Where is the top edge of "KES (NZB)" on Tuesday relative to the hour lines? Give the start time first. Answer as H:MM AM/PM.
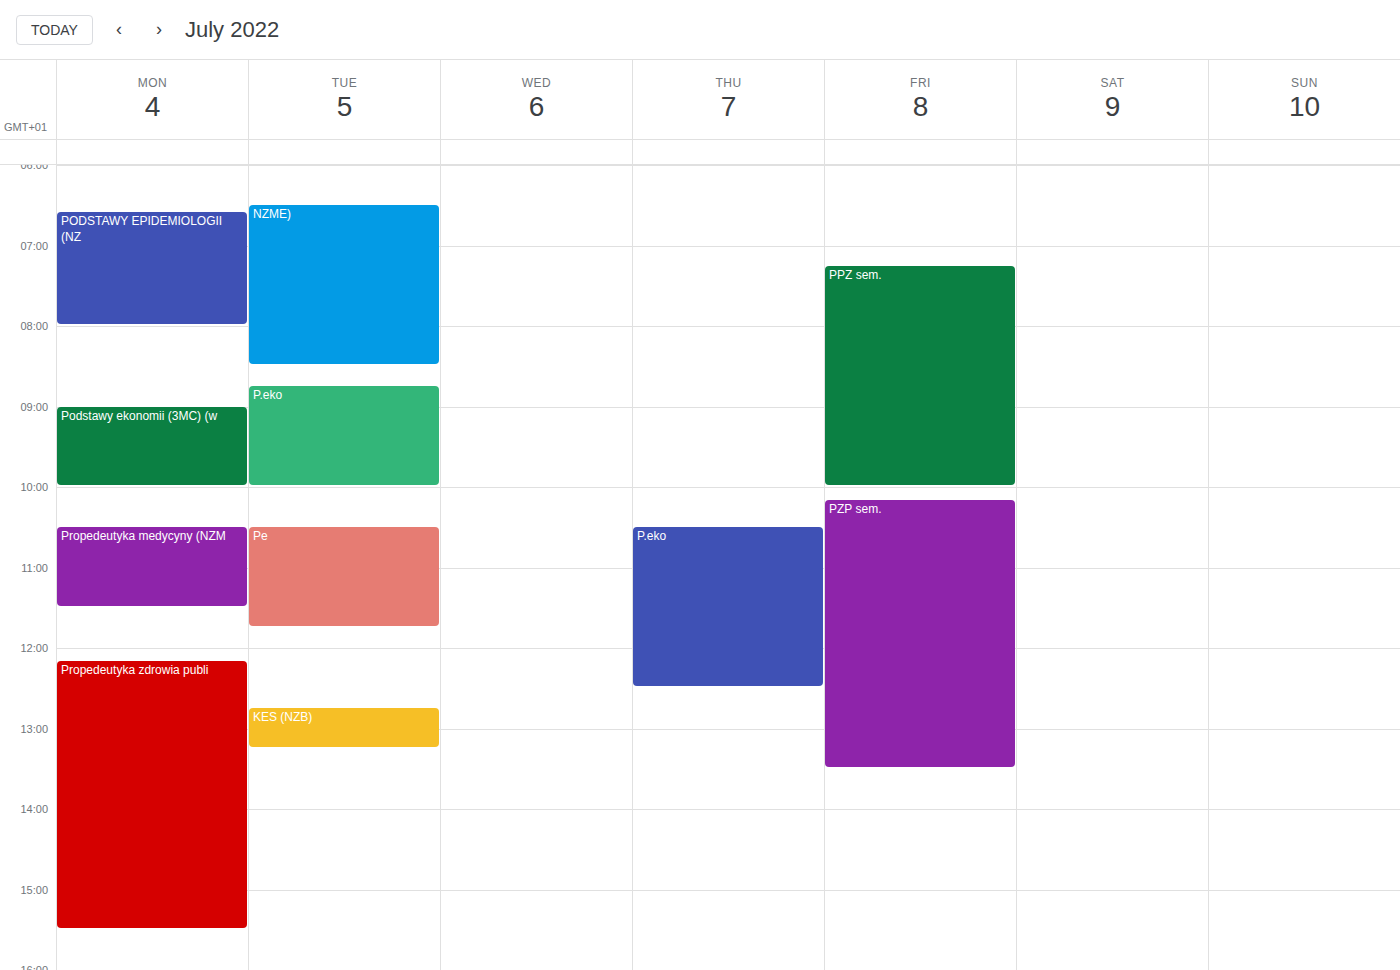
12:45 PM -- neither: three quarters of the way from the 12 PM line to the 1 PM line.